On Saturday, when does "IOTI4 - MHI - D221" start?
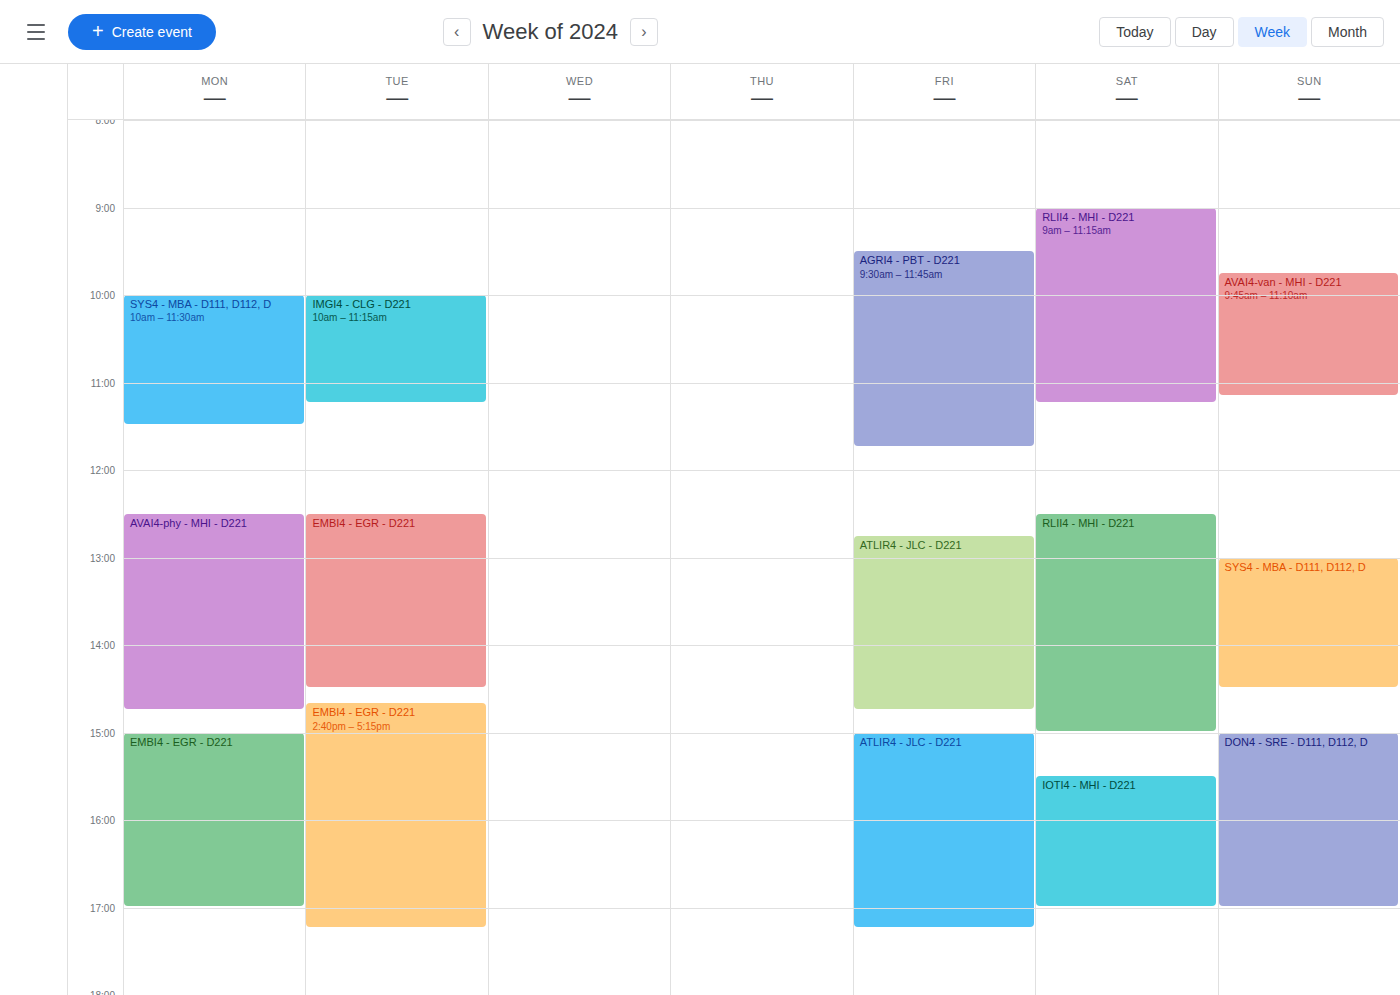
3:30 PM